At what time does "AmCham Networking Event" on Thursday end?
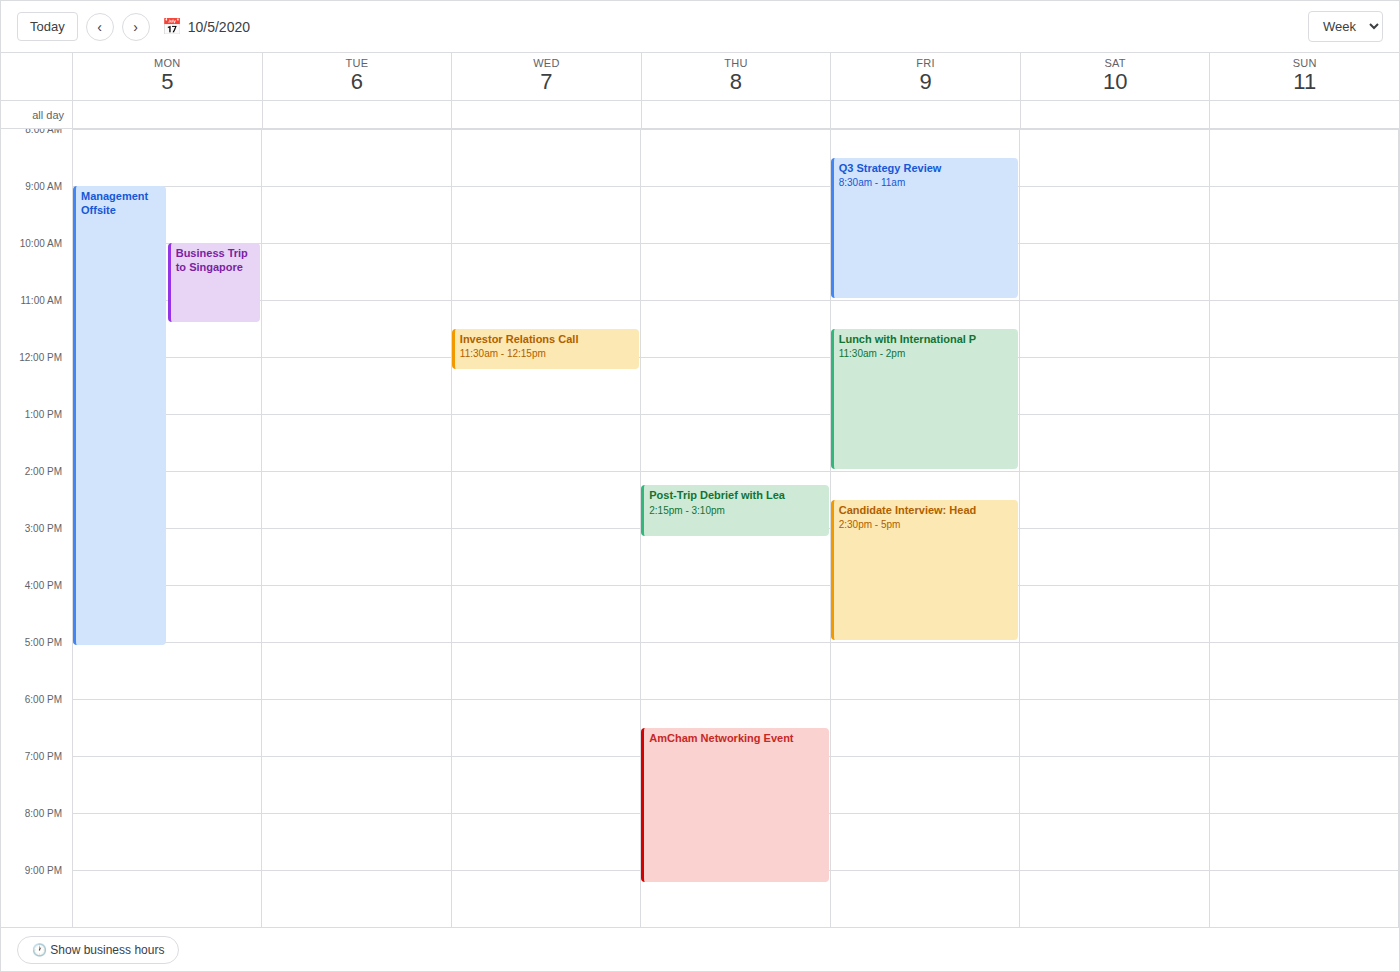
21:15